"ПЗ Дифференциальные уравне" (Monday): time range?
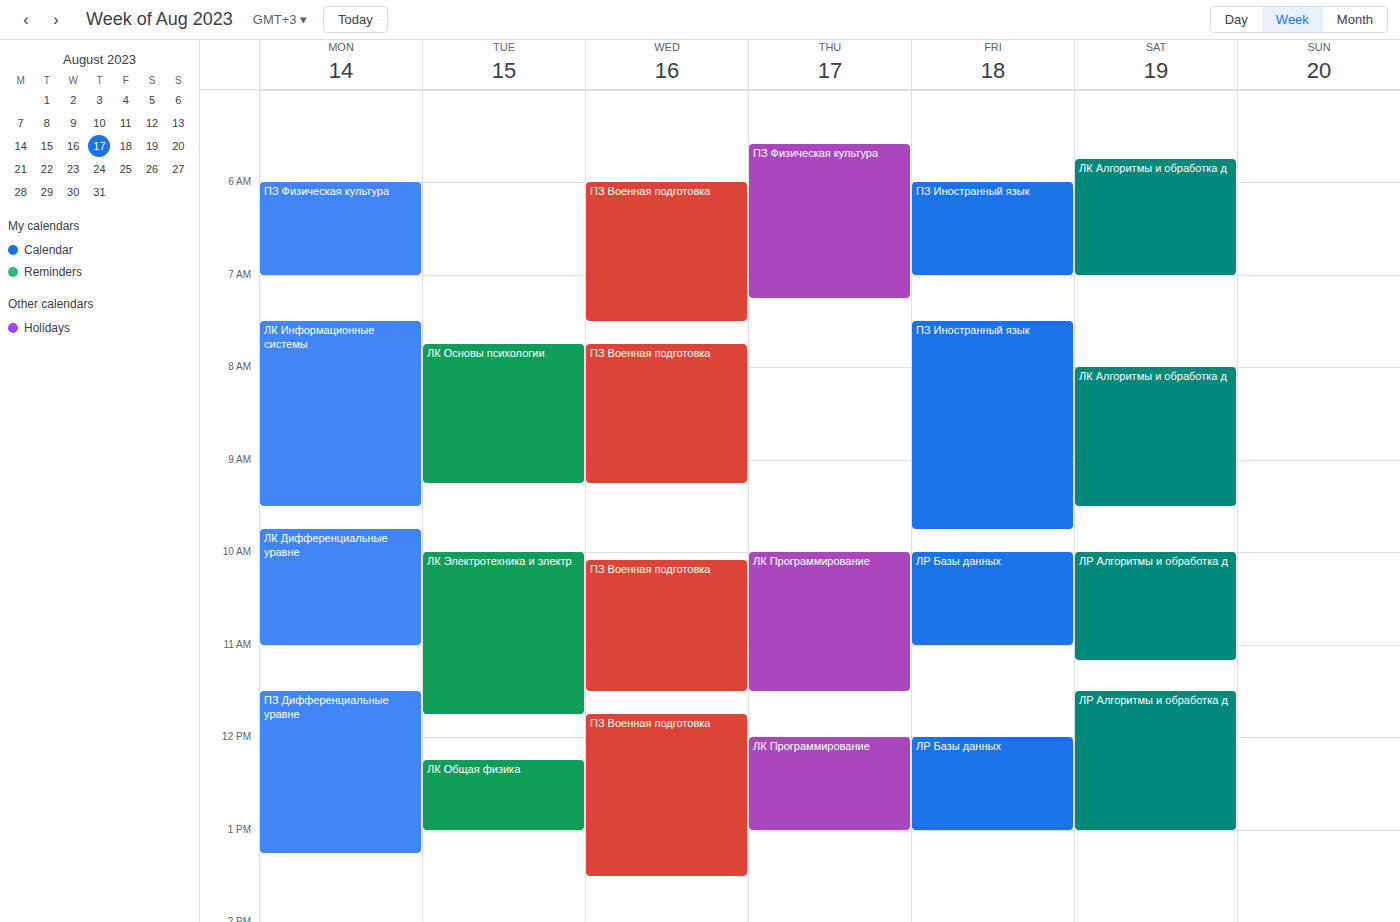
11:30 AM to 1:15 PM